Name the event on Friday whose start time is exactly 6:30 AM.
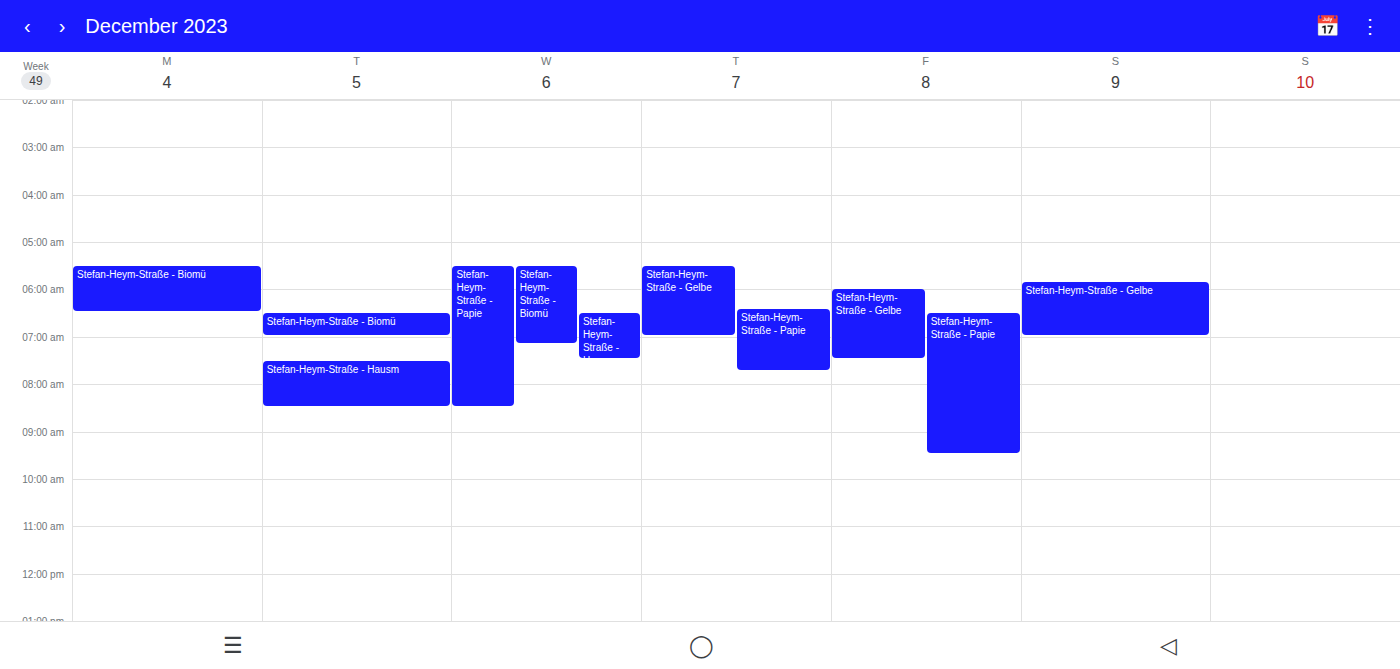
"Stefan-Heym-Straße - Papie"